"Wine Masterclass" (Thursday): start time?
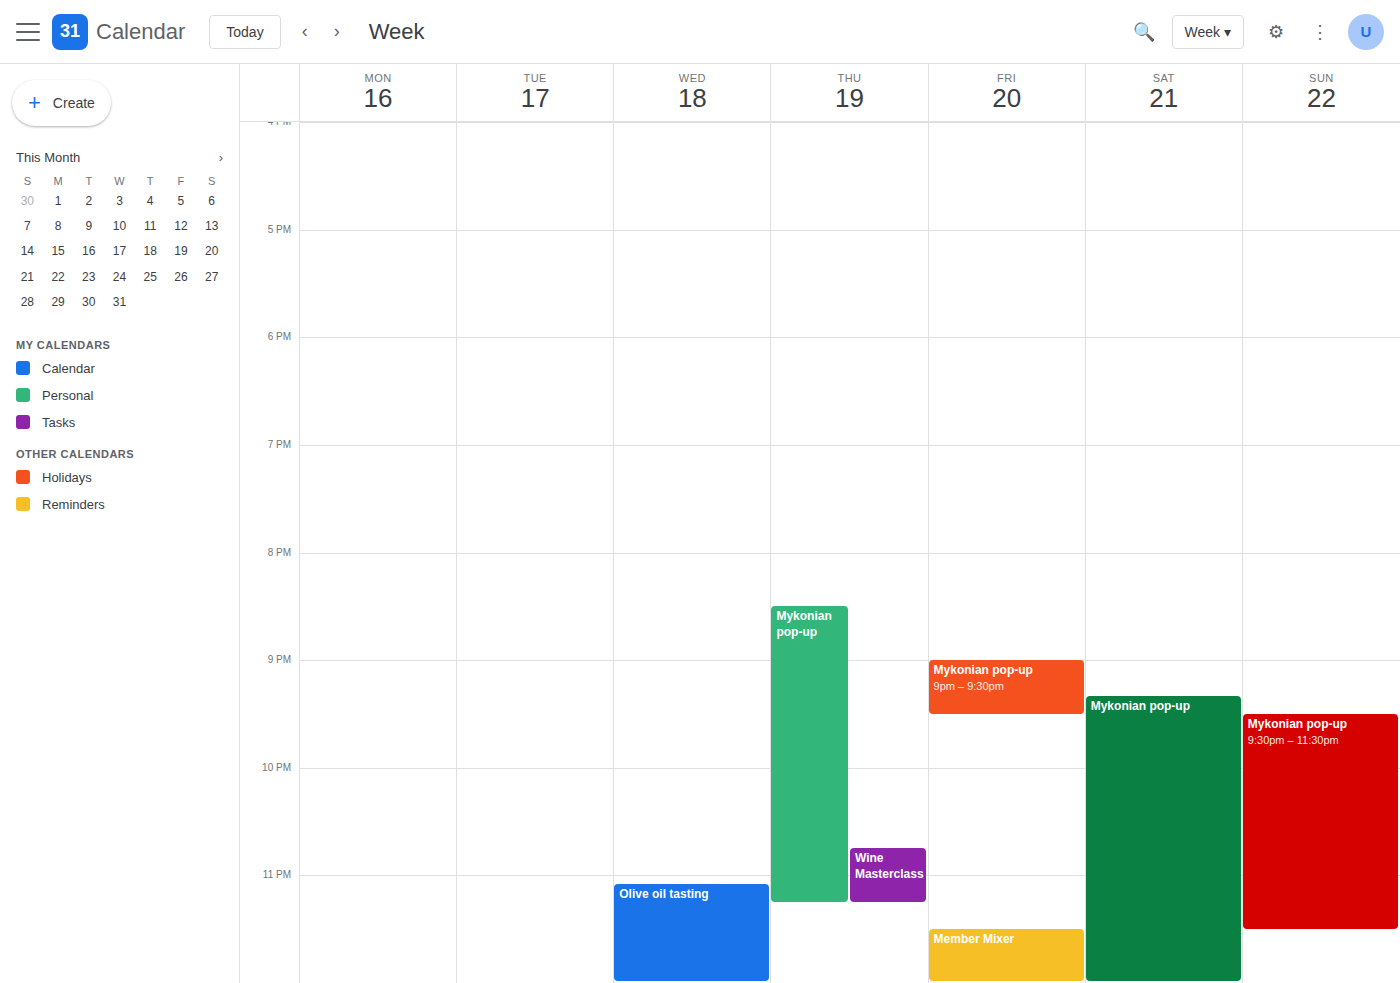
10:45 PM